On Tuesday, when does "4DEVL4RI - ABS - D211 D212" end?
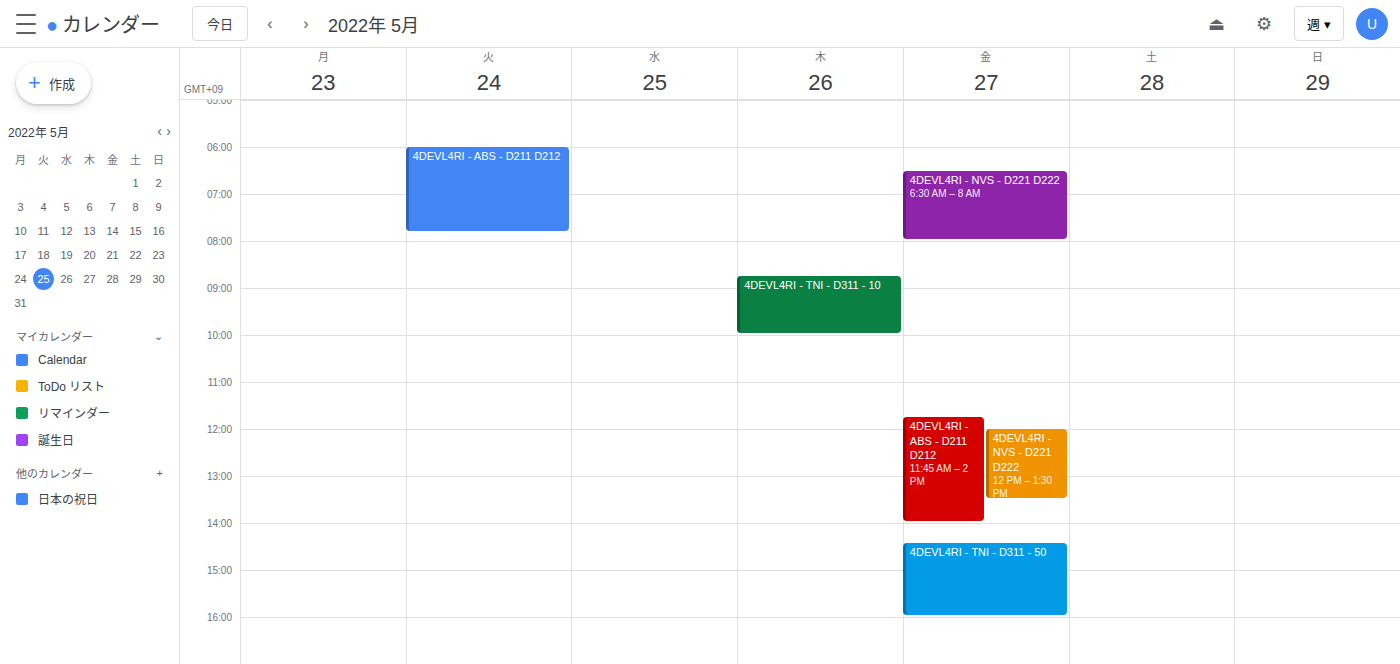
7:50 AM